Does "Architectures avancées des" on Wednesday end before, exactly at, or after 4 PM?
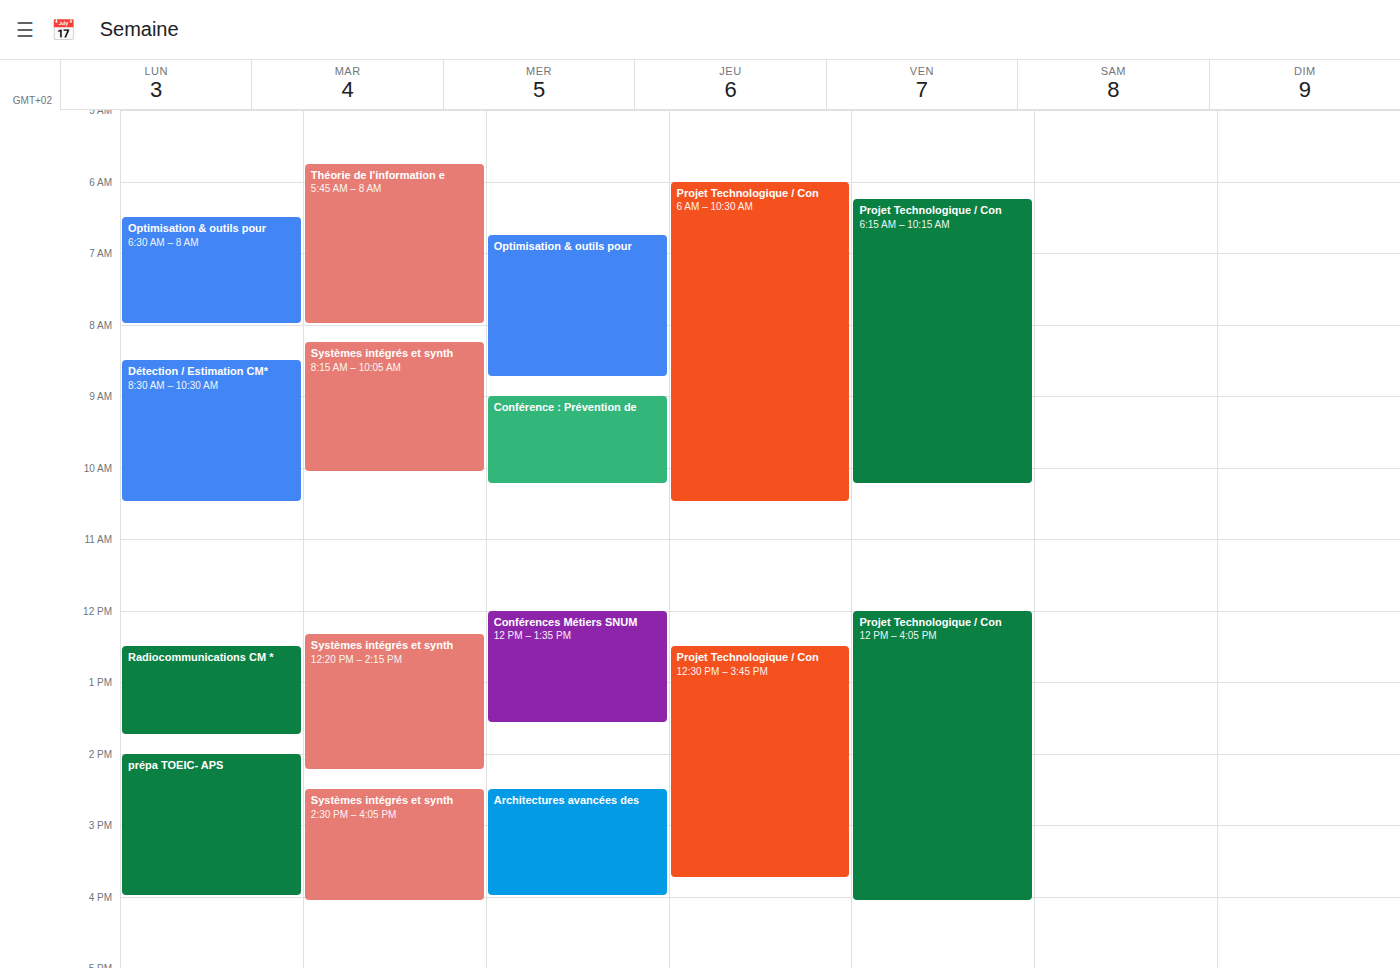
4:00 PM -- exactly at 4 PM, on the 4 PM line.